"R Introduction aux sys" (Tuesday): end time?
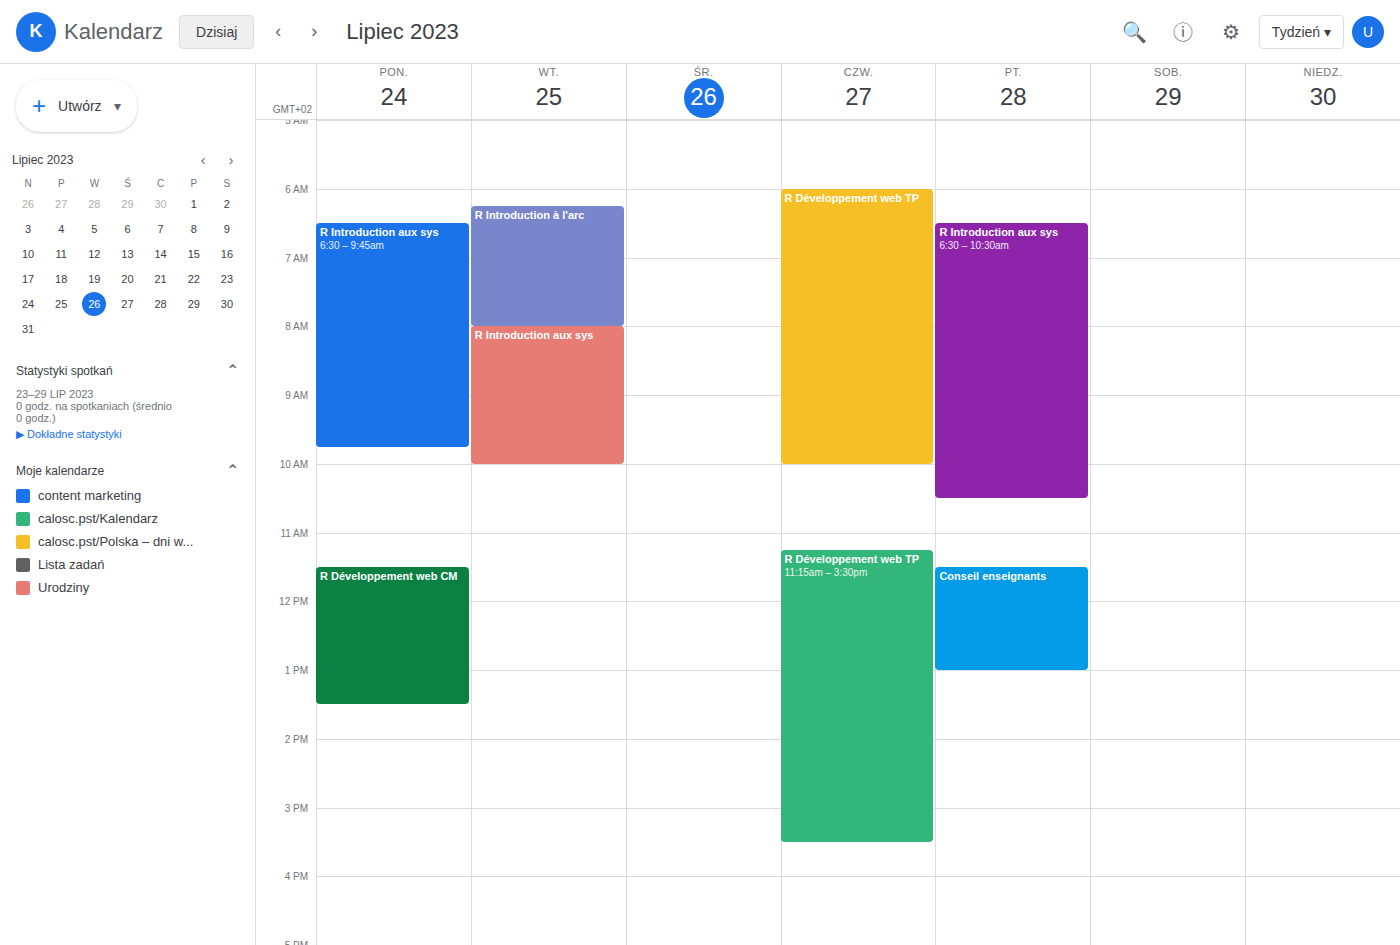
10:00 AM